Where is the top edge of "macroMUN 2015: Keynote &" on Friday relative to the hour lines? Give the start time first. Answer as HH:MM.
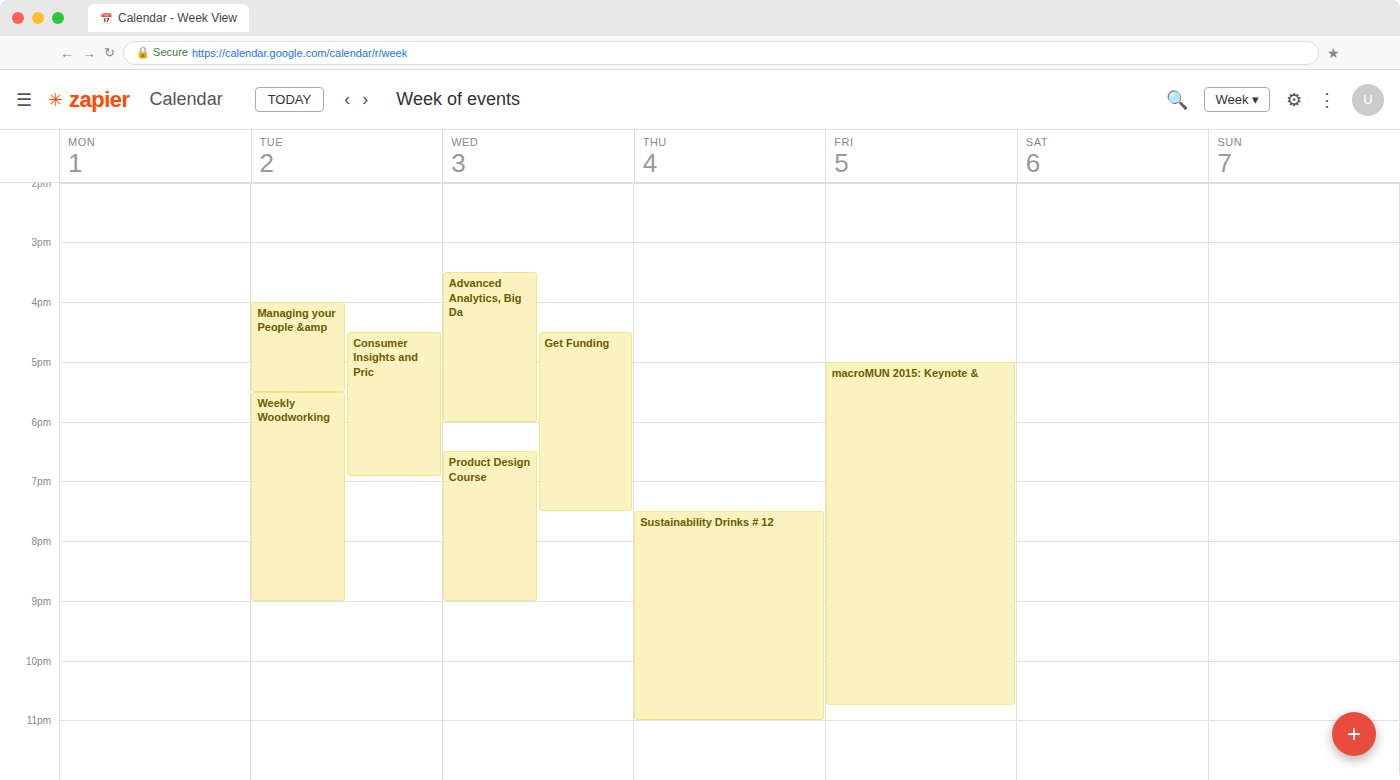
17:00 -- exactly on the 17:00 line.